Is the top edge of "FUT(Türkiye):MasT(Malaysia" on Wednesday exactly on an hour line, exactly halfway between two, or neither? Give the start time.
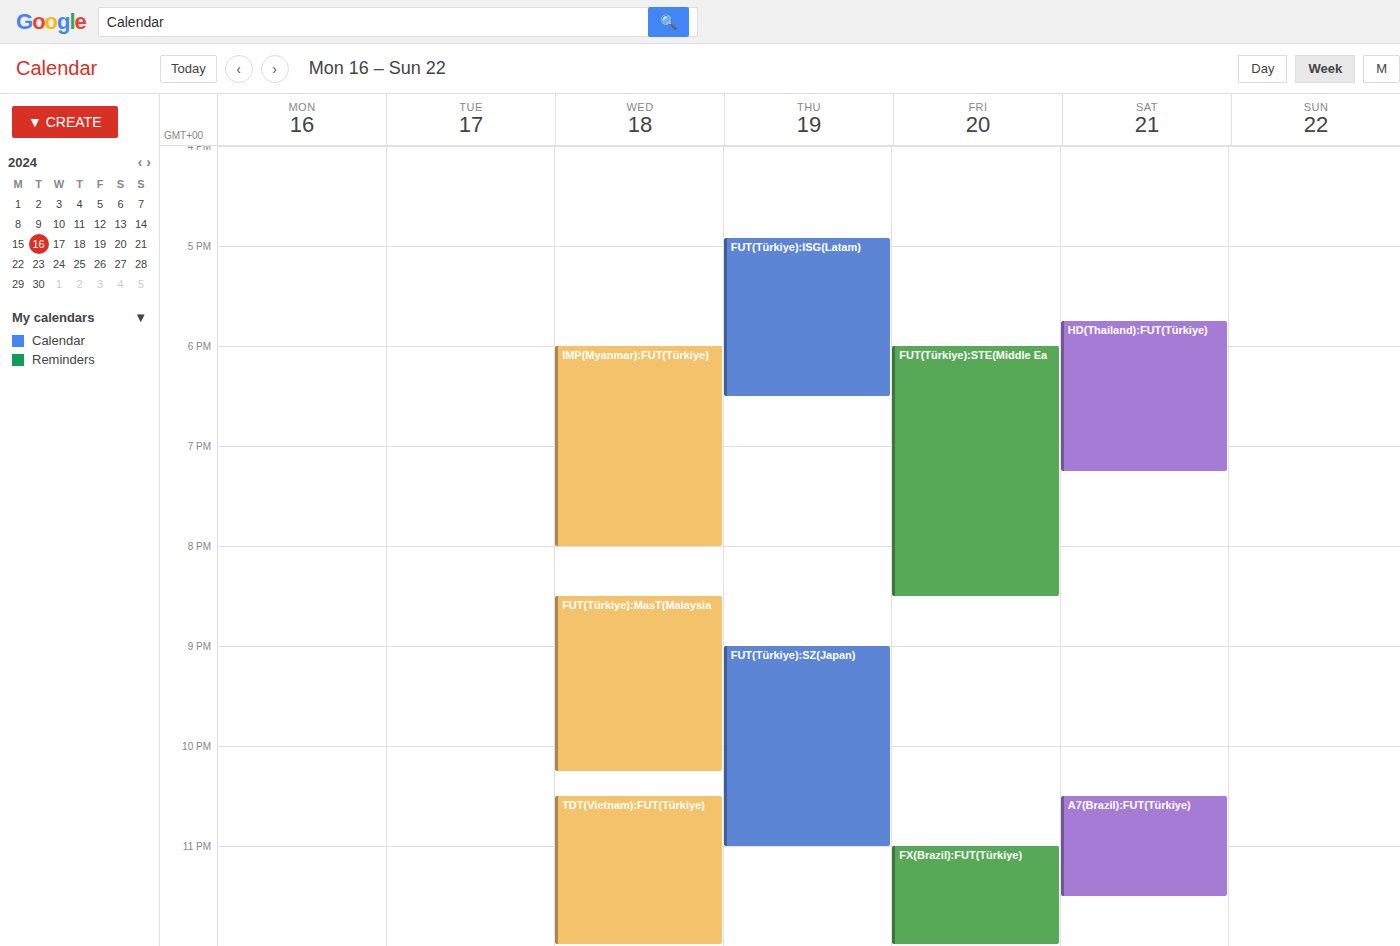
8:30 PM -- halfway between the 8 PM and 9 PM lines.